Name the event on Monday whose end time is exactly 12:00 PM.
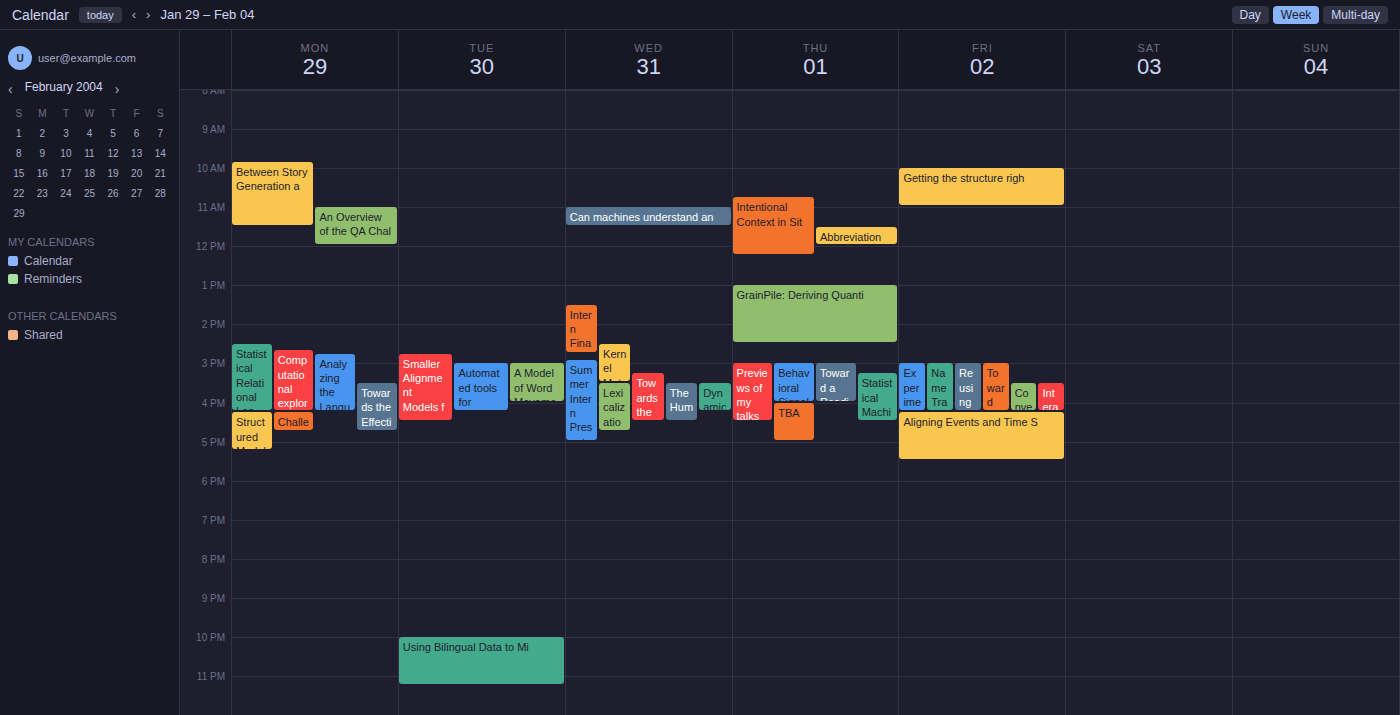
"An Overview of the QA Chal"